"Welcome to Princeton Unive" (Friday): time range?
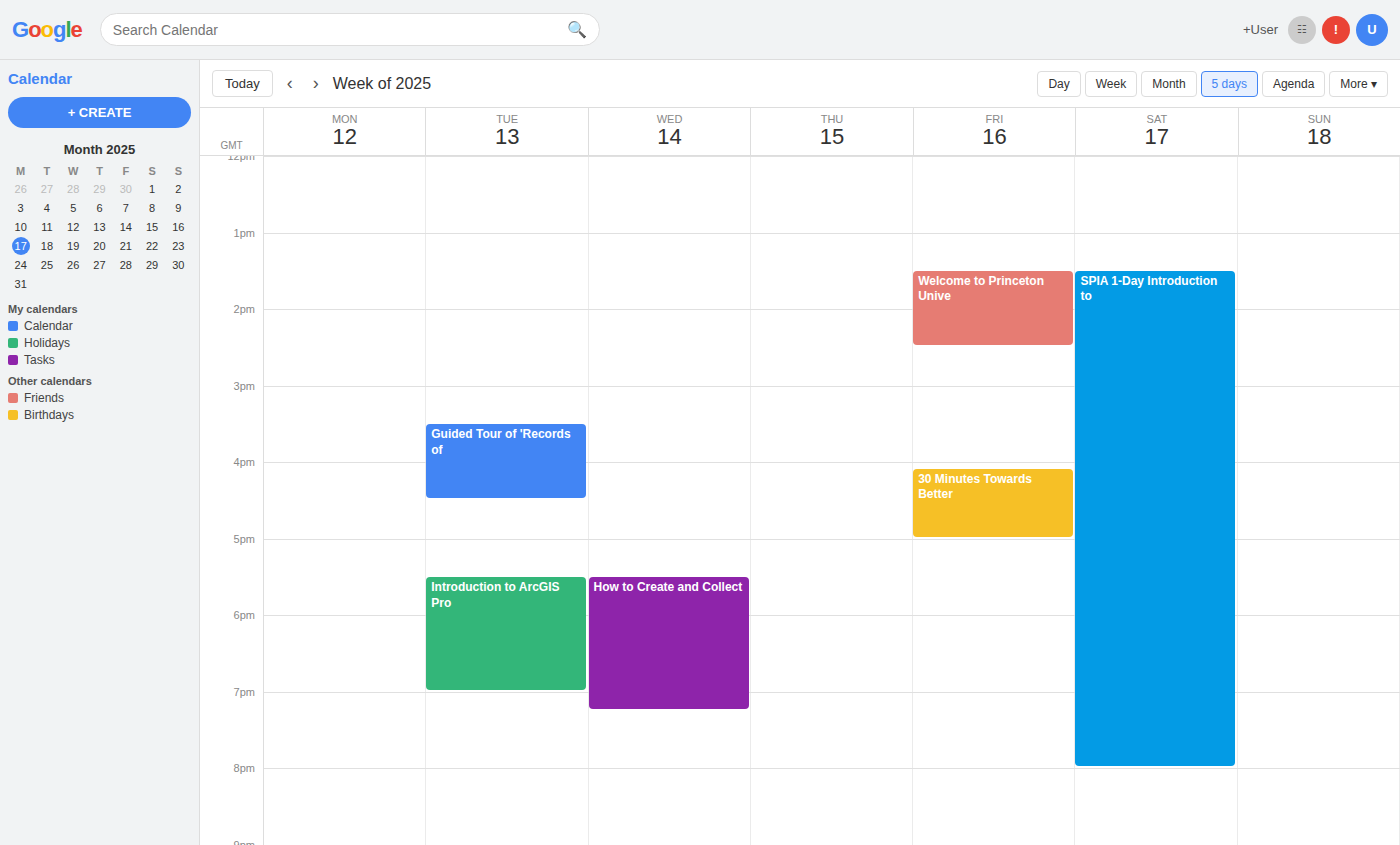
1:30 PM to 2:30 PM